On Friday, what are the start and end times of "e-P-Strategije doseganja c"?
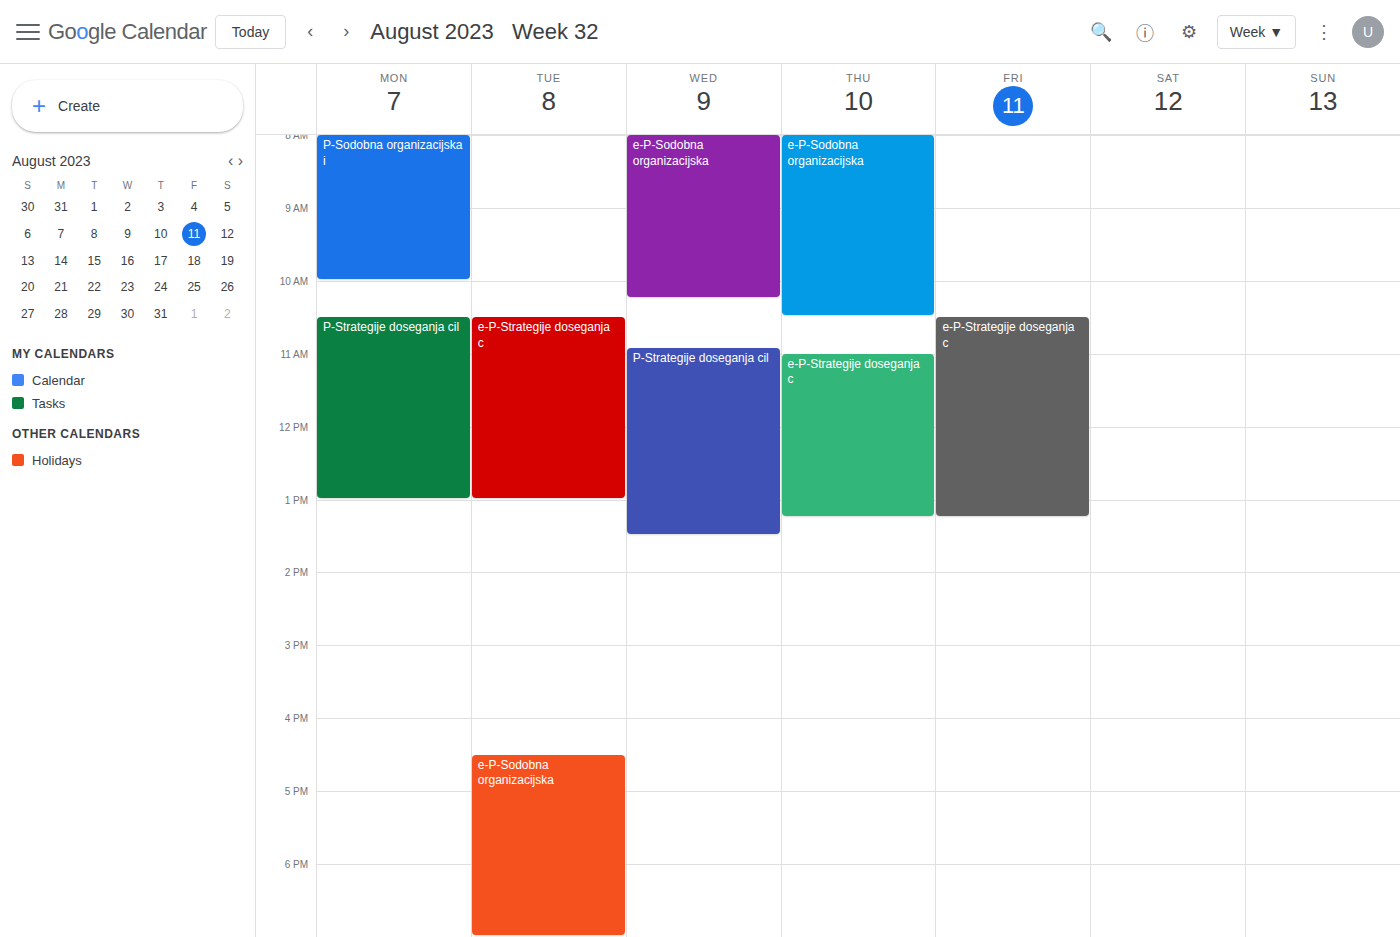
10:30 AM to 1:15 PM